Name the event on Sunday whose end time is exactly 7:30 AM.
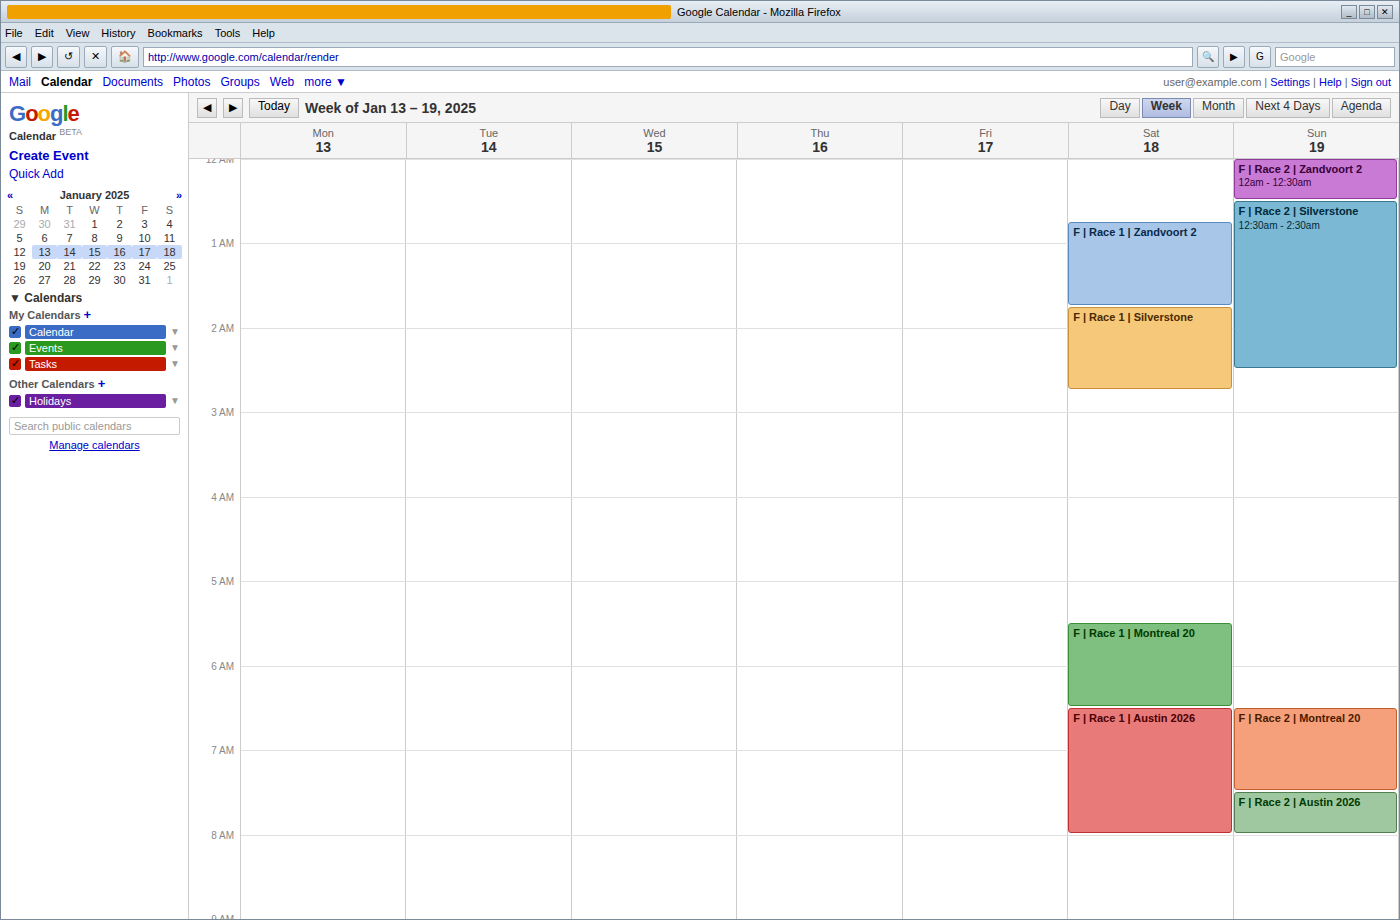
"F | Race 2 | Montreal 20"